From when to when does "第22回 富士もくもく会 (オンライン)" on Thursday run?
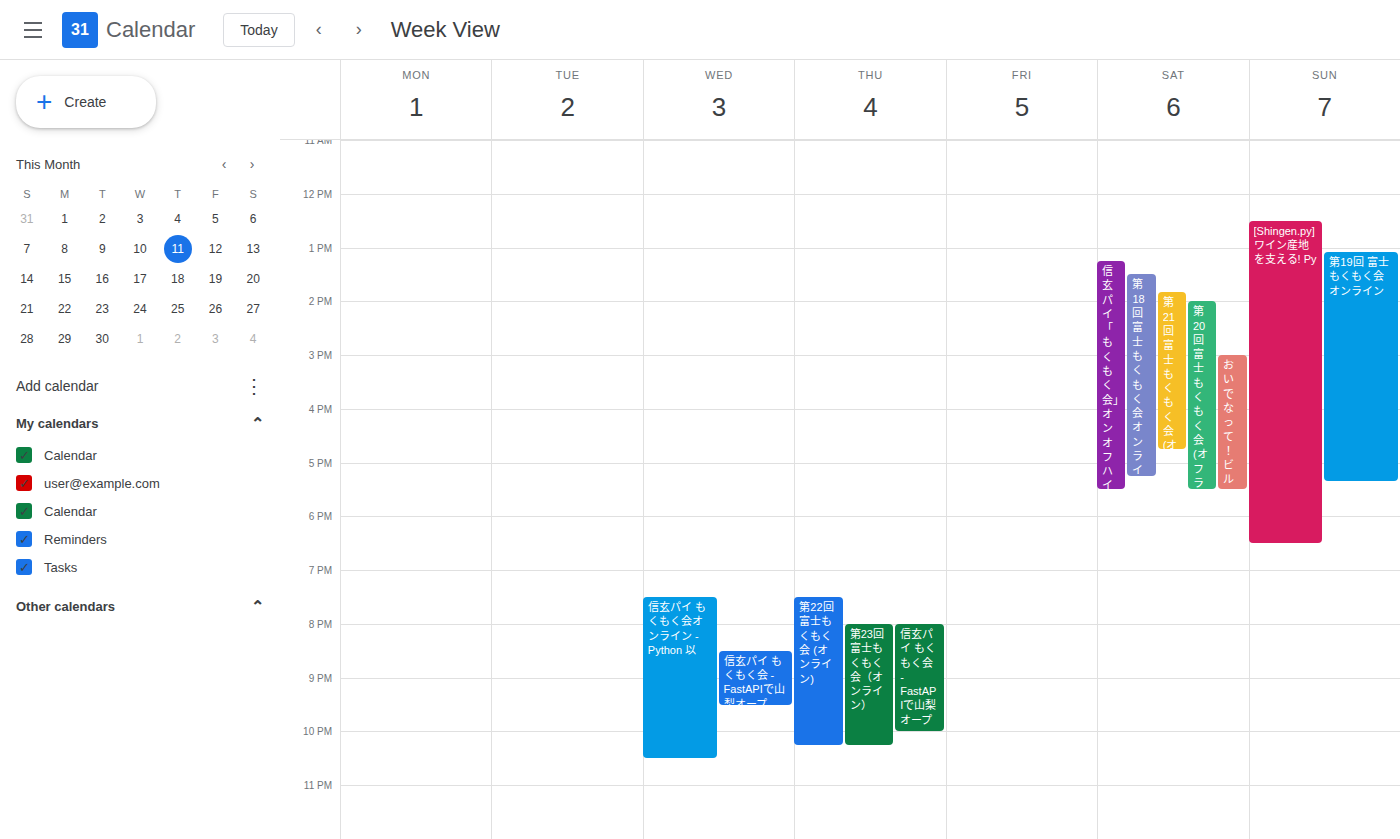
7:30 PM to 10:15 PM